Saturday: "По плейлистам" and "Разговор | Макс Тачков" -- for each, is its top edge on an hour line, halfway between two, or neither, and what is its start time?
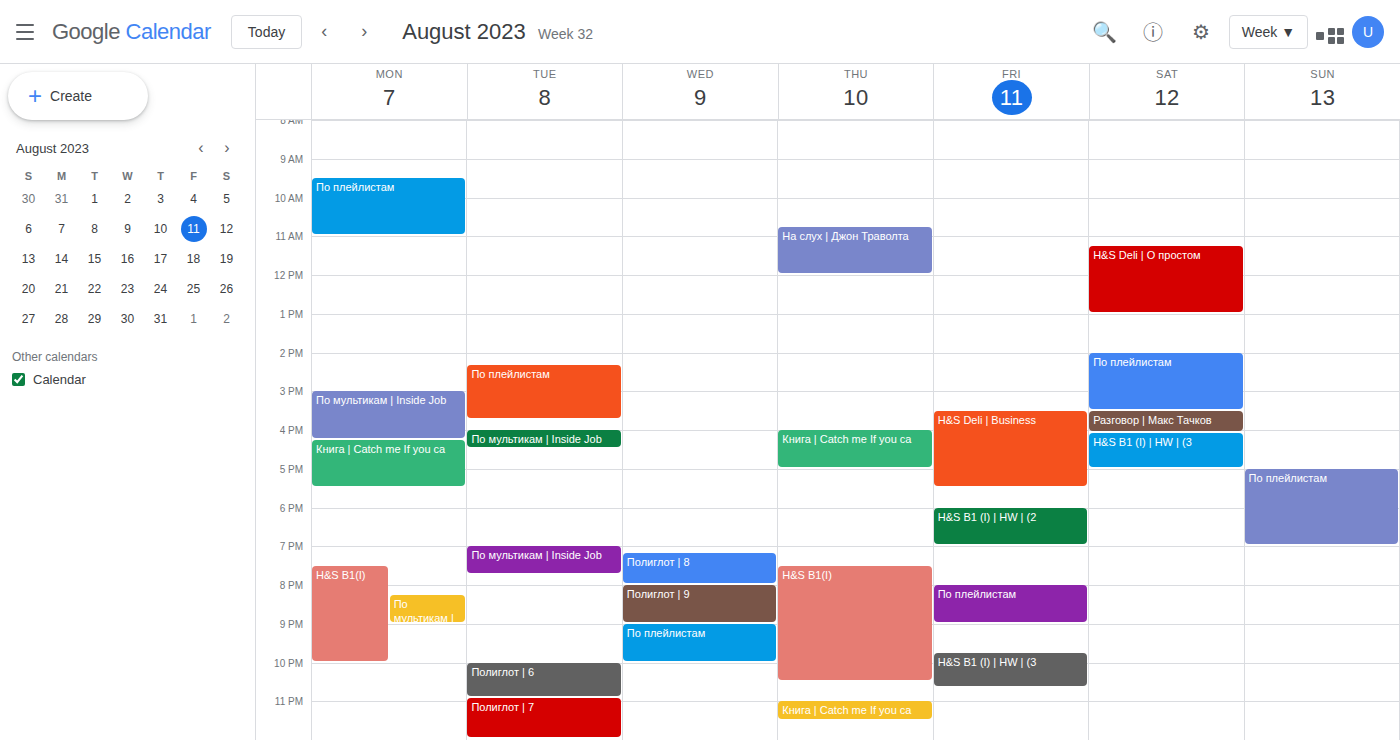
"По плейлистам": 2:00 PM, exactly on the 2 PM line. "Разговор | Макс Тачков": 3:30 PM, halfway between the 3 PM and 4 PM lines.